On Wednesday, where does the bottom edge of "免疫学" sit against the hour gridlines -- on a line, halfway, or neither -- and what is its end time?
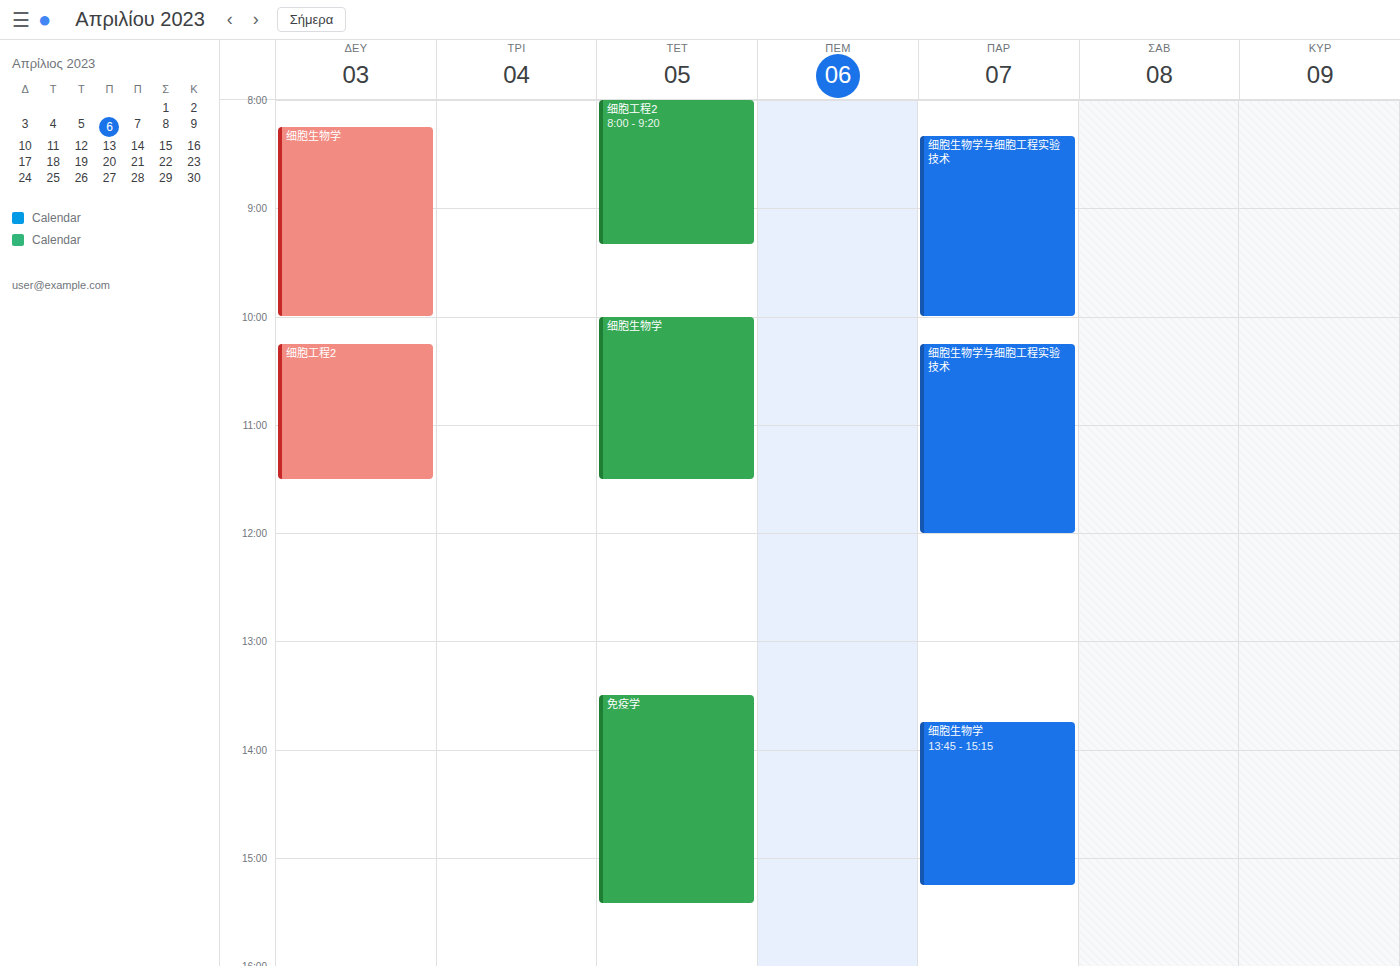
3:25 PM -- neither: 25 minutes below the 3 PM line and 35 minutes above the 4 PM line.